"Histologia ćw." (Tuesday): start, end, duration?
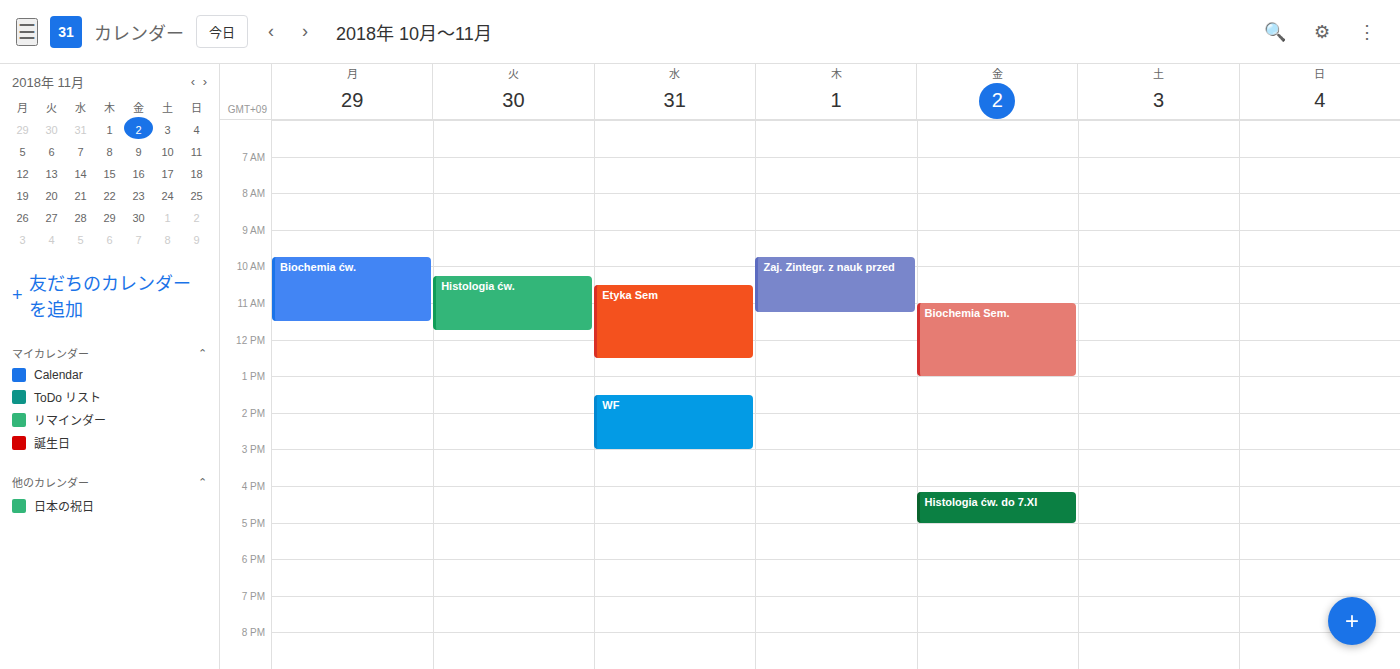
10:15 AM to 11:45 AM, 1 hour 30 minutes